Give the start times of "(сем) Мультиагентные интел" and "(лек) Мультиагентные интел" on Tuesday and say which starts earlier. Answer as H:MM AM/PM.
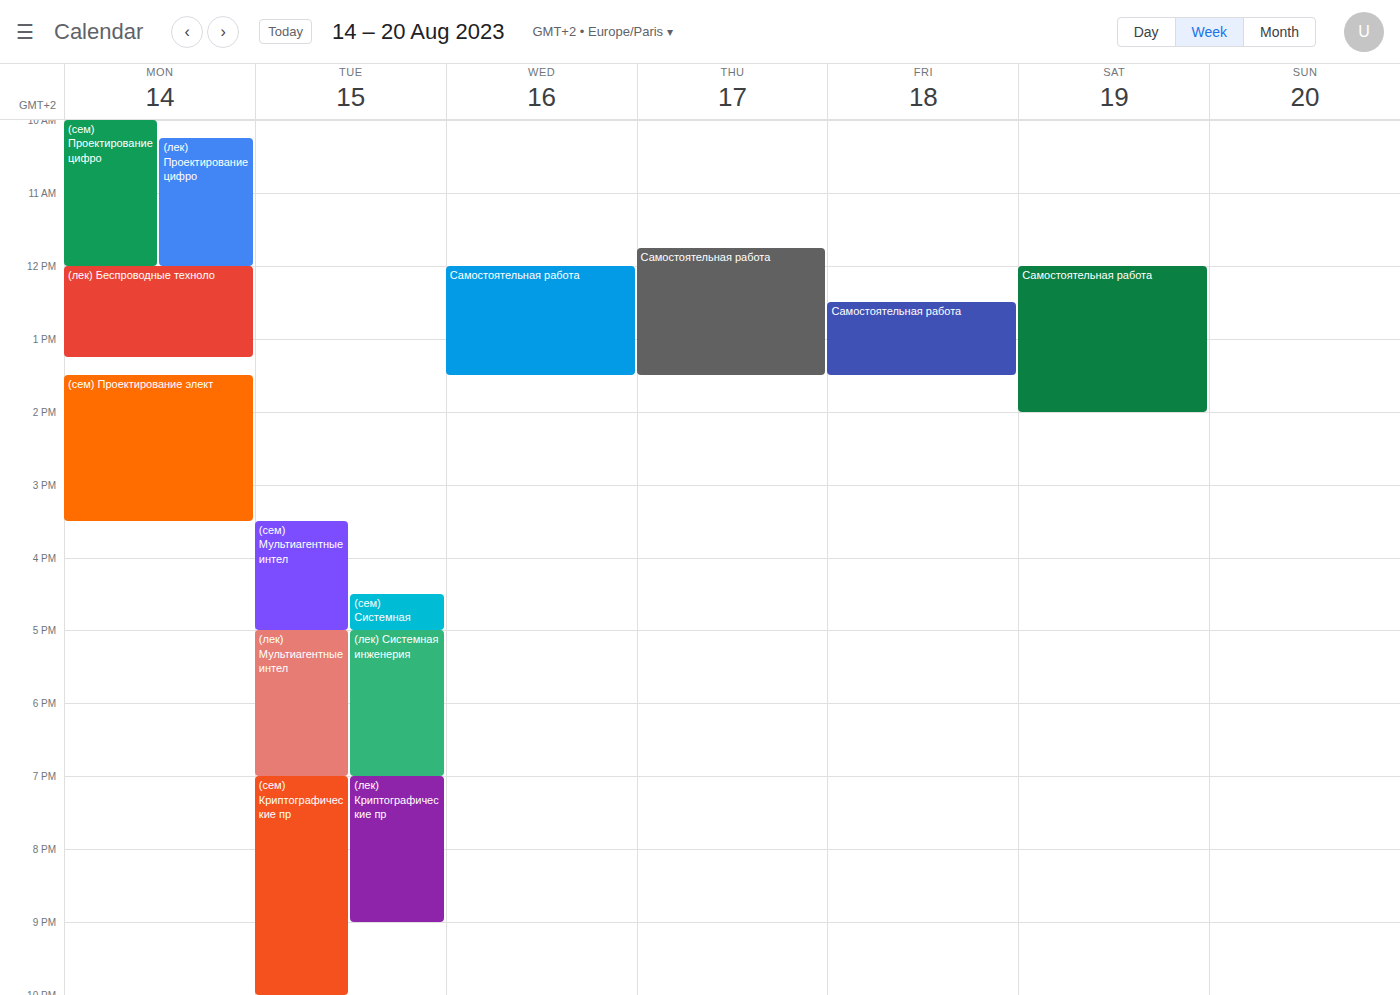
"(сем) Мультиагентные интел" 3:30 PM; "(лек) Мультиагентные интел" 5:00 PM.